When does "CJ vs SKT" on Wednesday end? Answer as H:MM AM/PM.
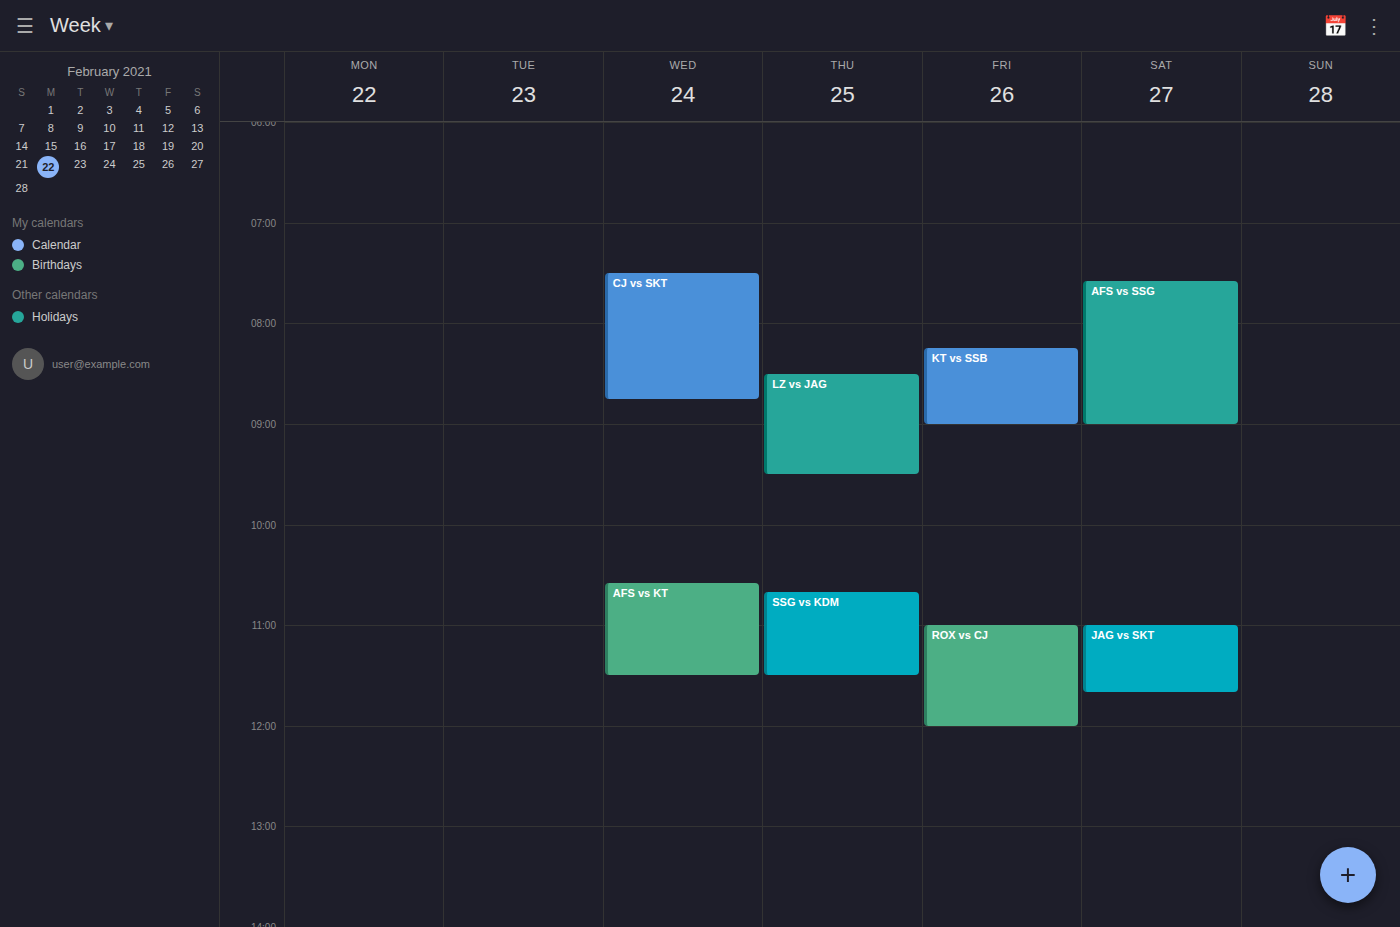
8:45 AM